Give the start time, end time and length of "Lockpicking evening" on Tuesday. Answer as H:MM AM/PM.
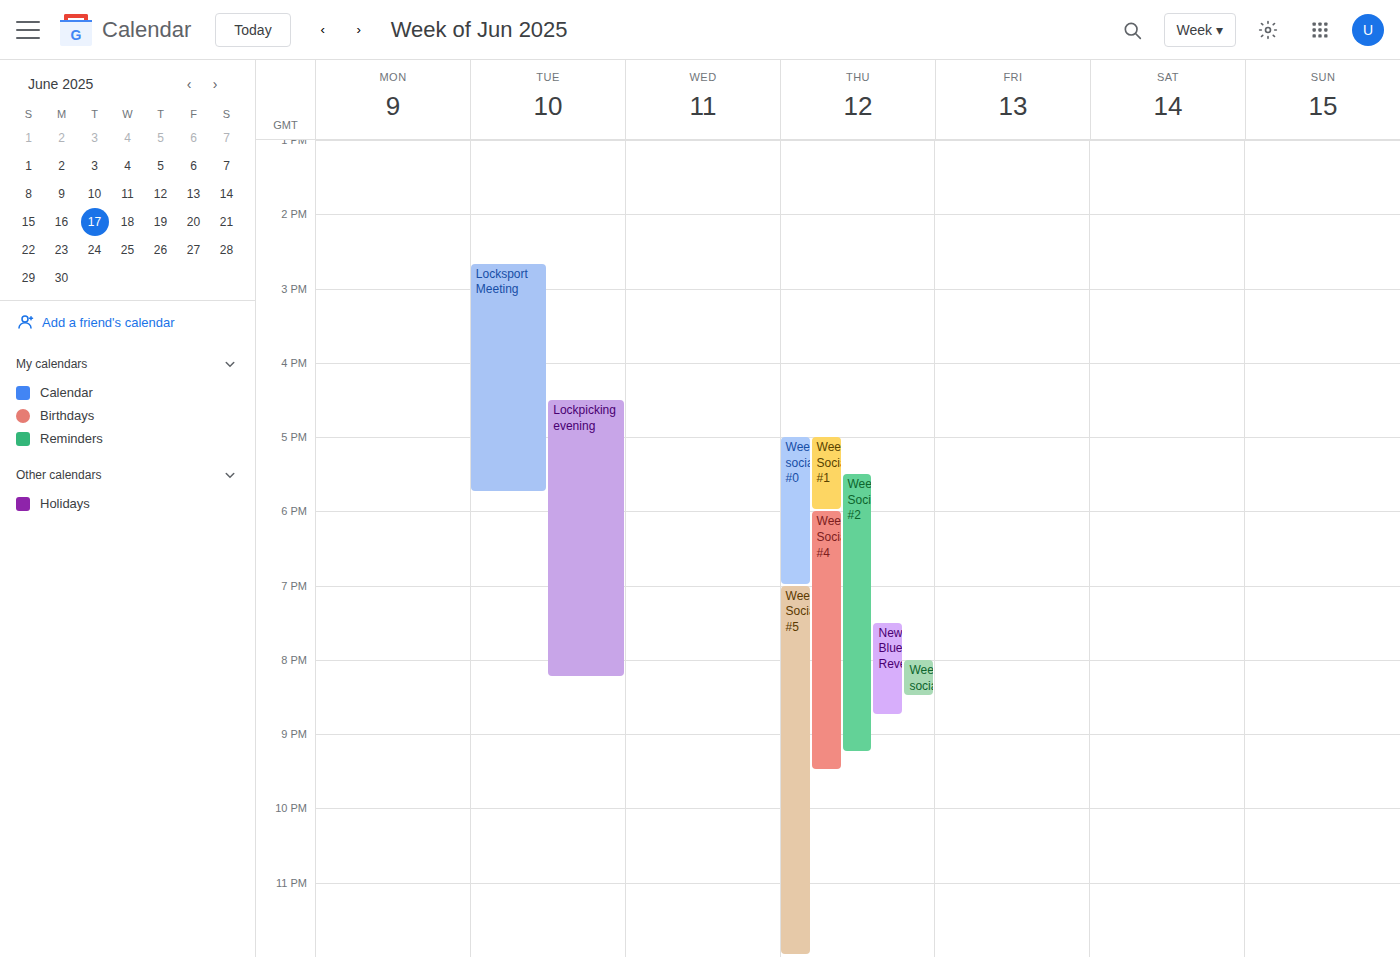
4:30 PM to 8:15 PM, 3 hours 45 minutes